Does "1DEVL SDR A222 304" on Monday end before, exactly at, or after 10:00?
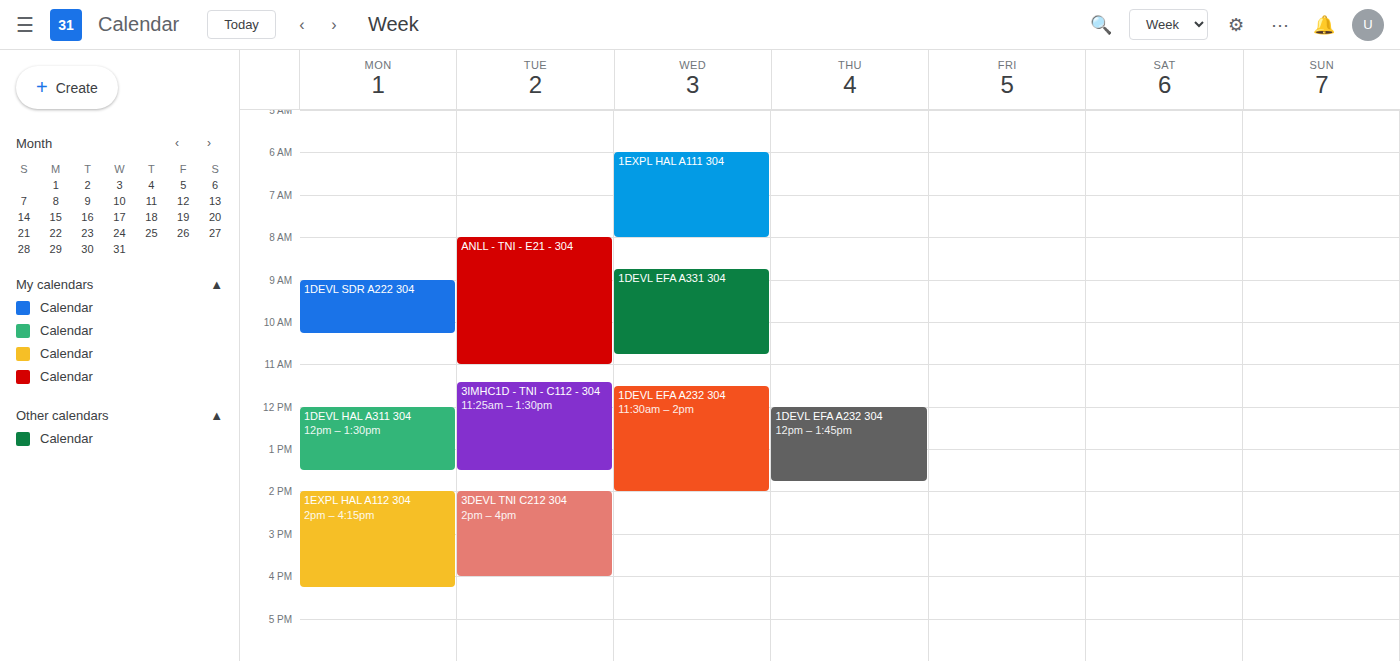
10:15 -- after 10:00, 15 minutes below the 10:00 line.